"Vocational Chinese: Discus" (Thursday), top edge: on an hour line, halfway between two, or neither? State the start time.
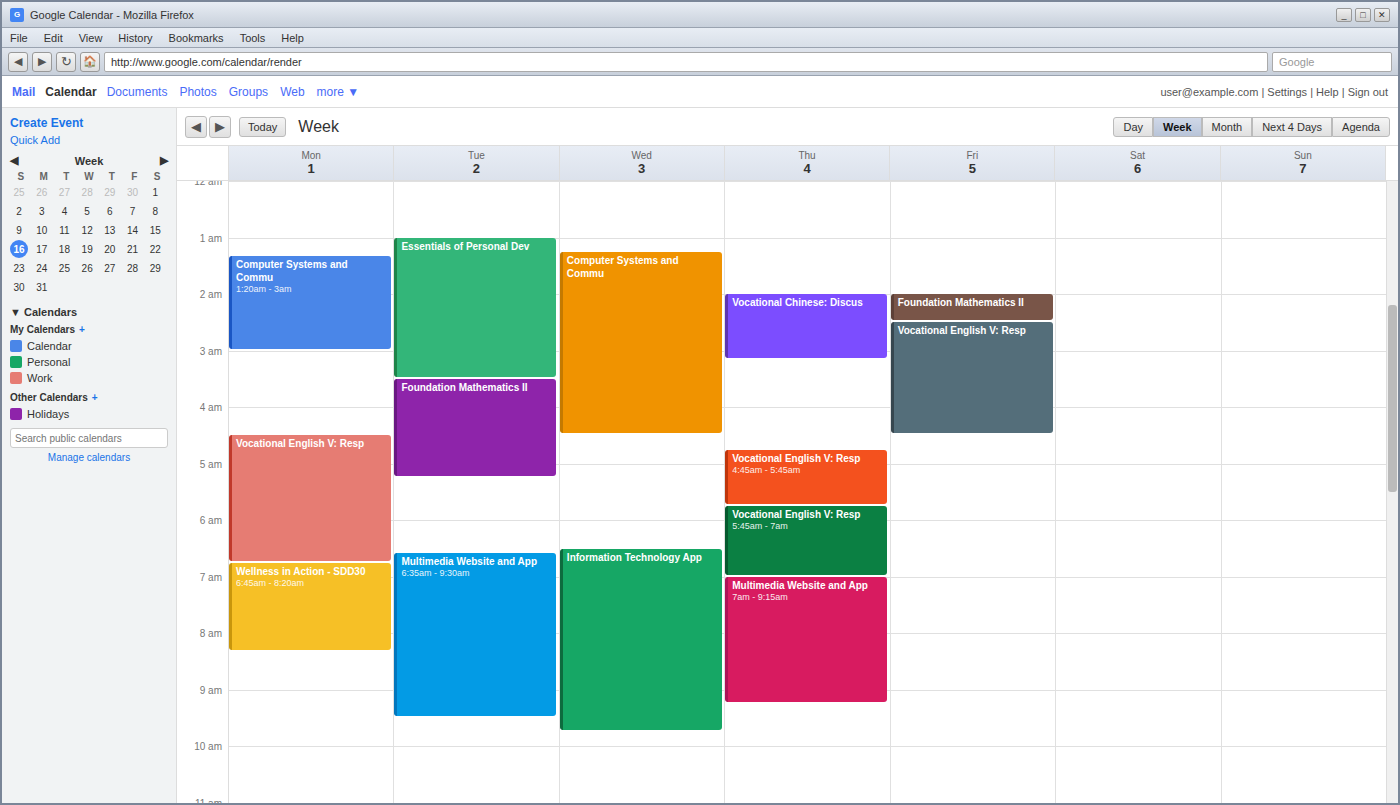
2:00 AM -- exactly on the 2 AM line.